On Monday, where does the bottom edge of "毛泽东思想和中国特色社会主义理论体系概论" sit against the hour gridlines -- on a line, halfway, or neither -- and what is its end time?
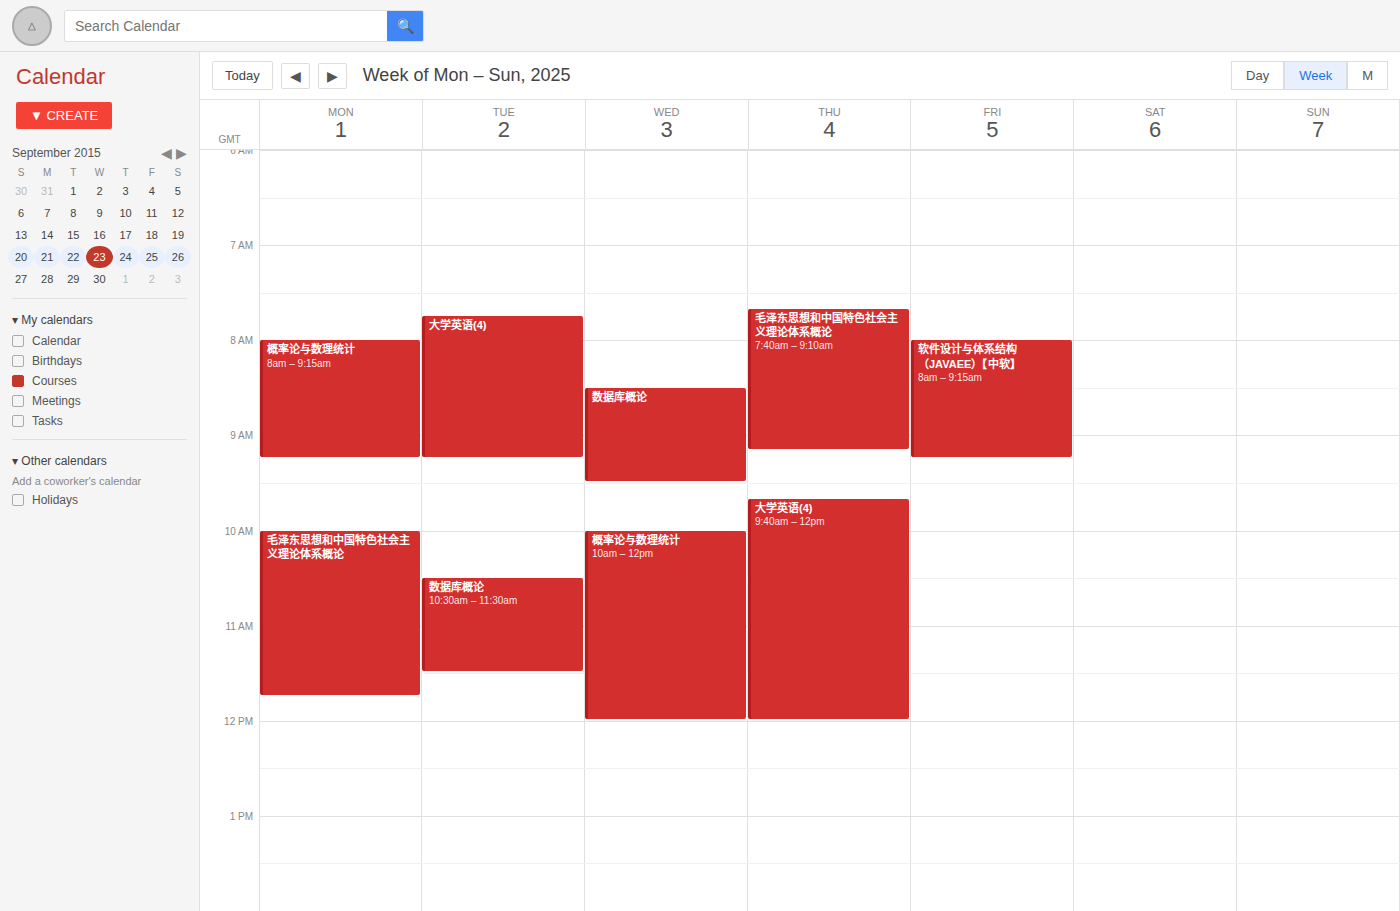
11:45 AM -- neither: three quarters of the way from the 11 AM line to the 12 PM line.